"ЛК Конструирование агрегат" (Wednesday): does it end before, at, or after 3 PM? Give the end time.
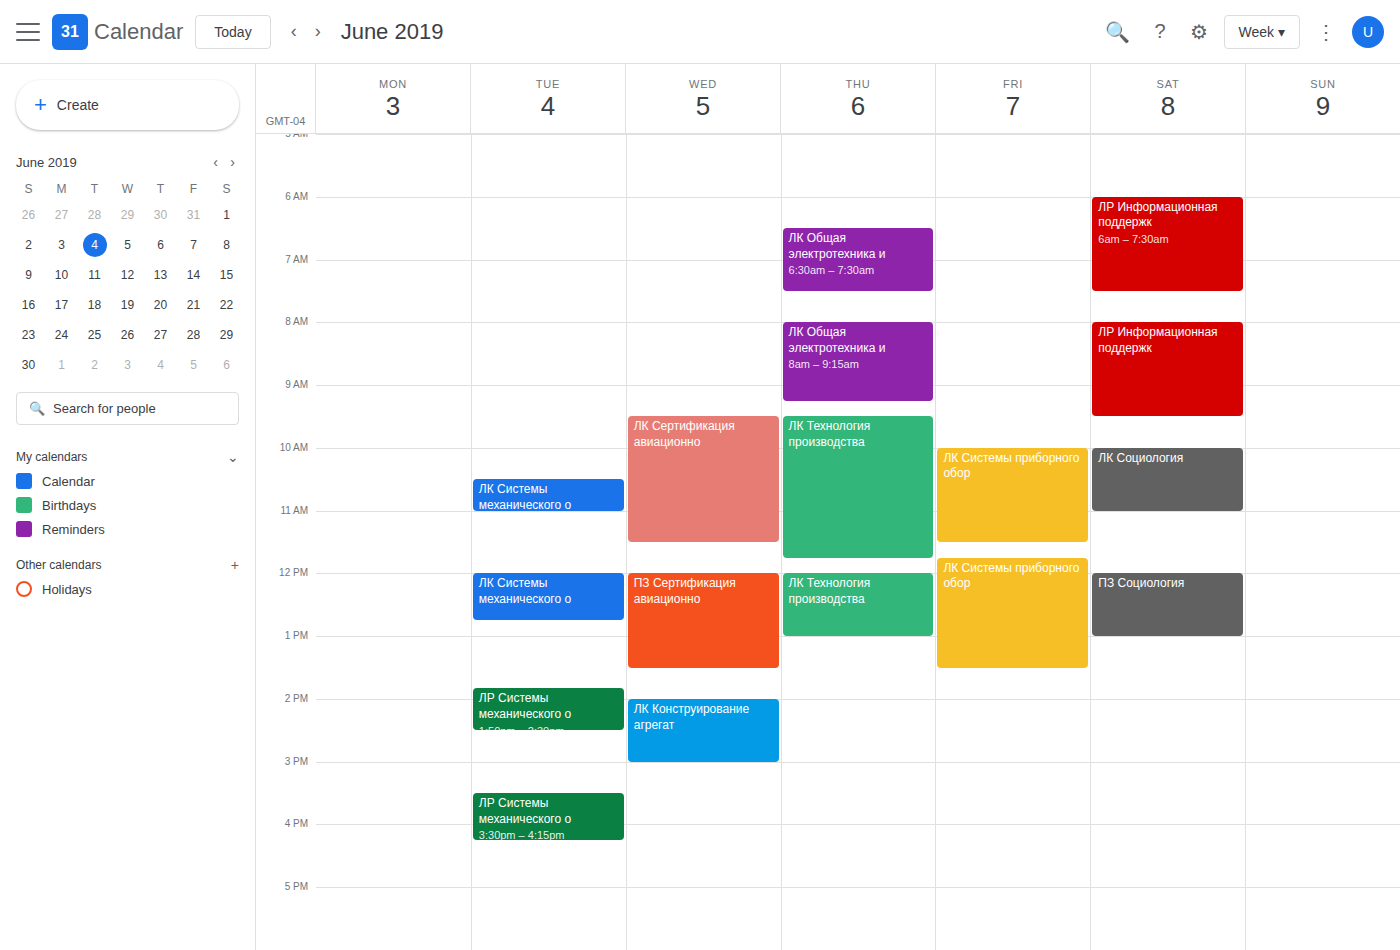
3:00 PM -- exactly at 3 PM, on the 3 PM line.